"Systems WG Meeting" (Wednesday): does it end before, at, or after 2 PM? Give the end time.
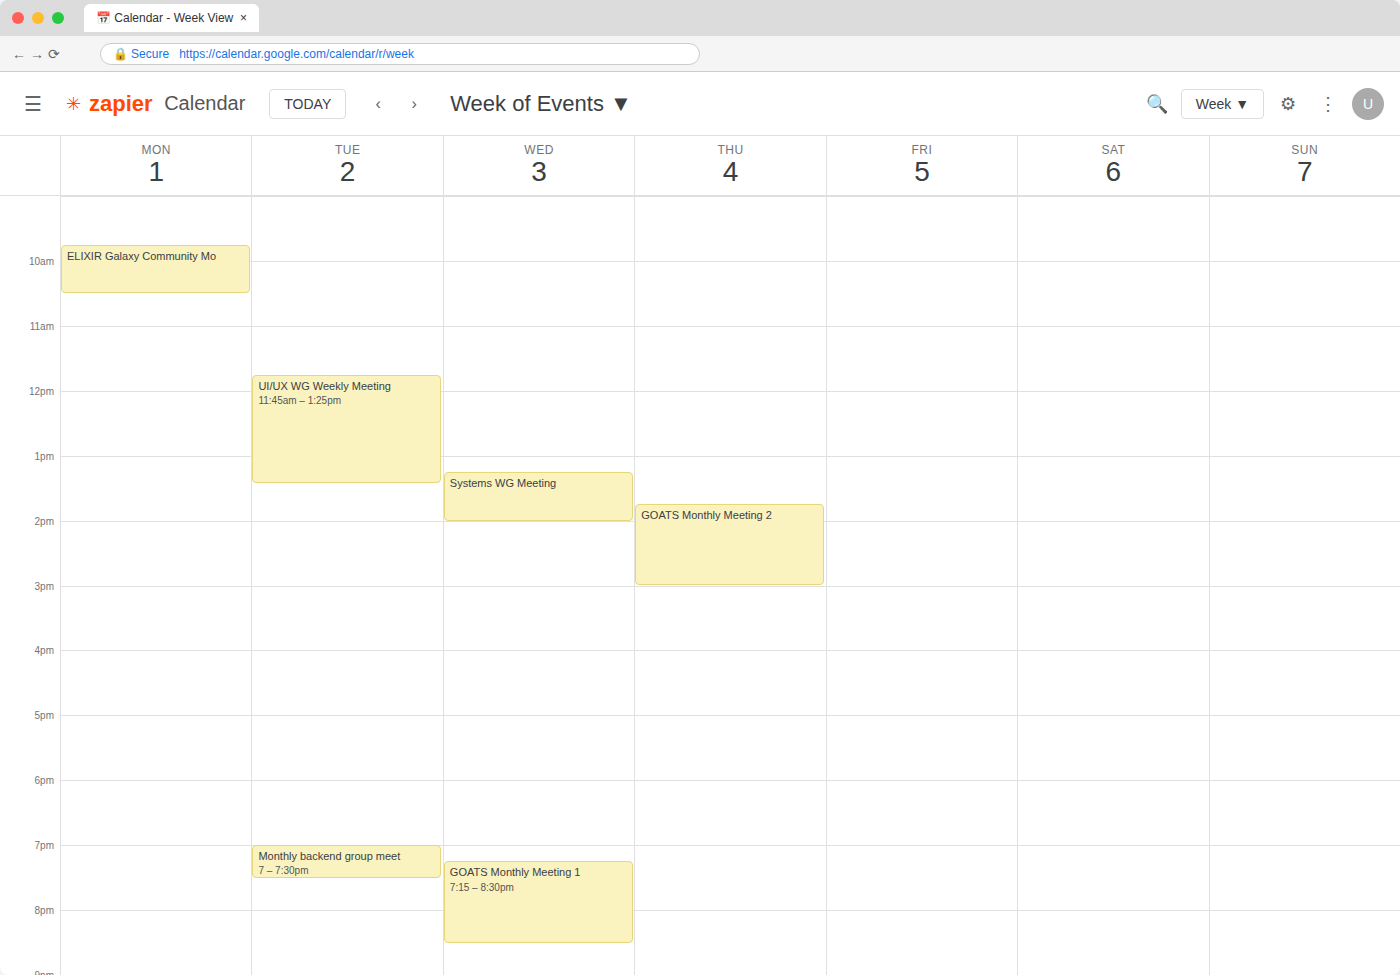
2:00 PM -- exactly at 2 PM, on the 2 PM line.